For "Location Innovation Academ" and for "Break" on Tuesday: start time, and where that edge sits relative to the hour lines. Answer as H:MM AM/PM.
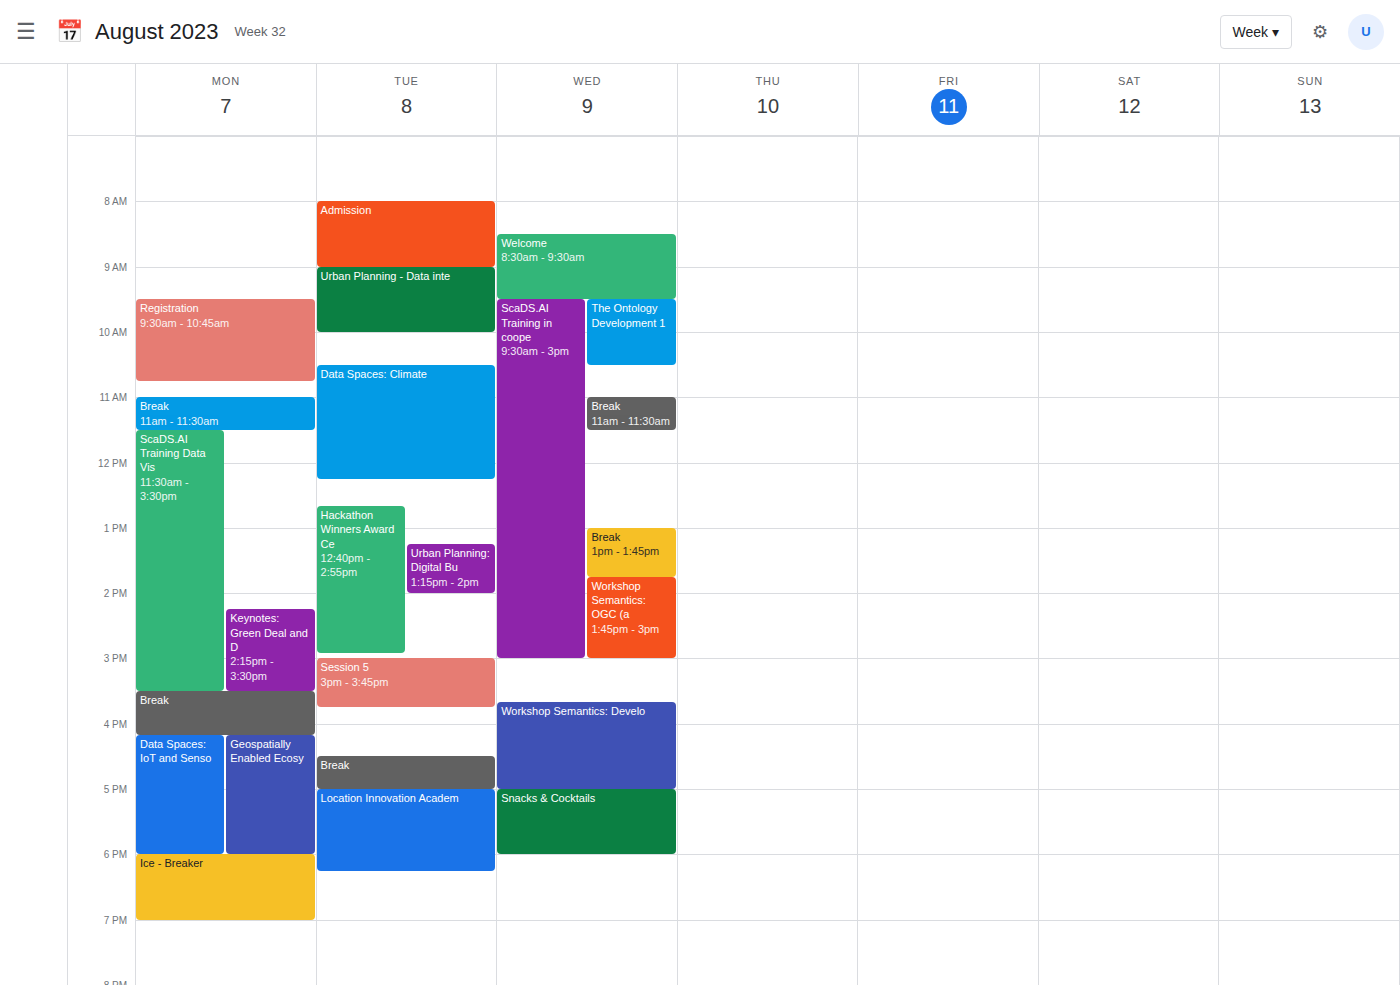
"Location Innovation Academ": 5:00 PM, exactly on the 5 PM line. "Break": 4:30 PM, halfway between the 4 PM and 5 PM lines.